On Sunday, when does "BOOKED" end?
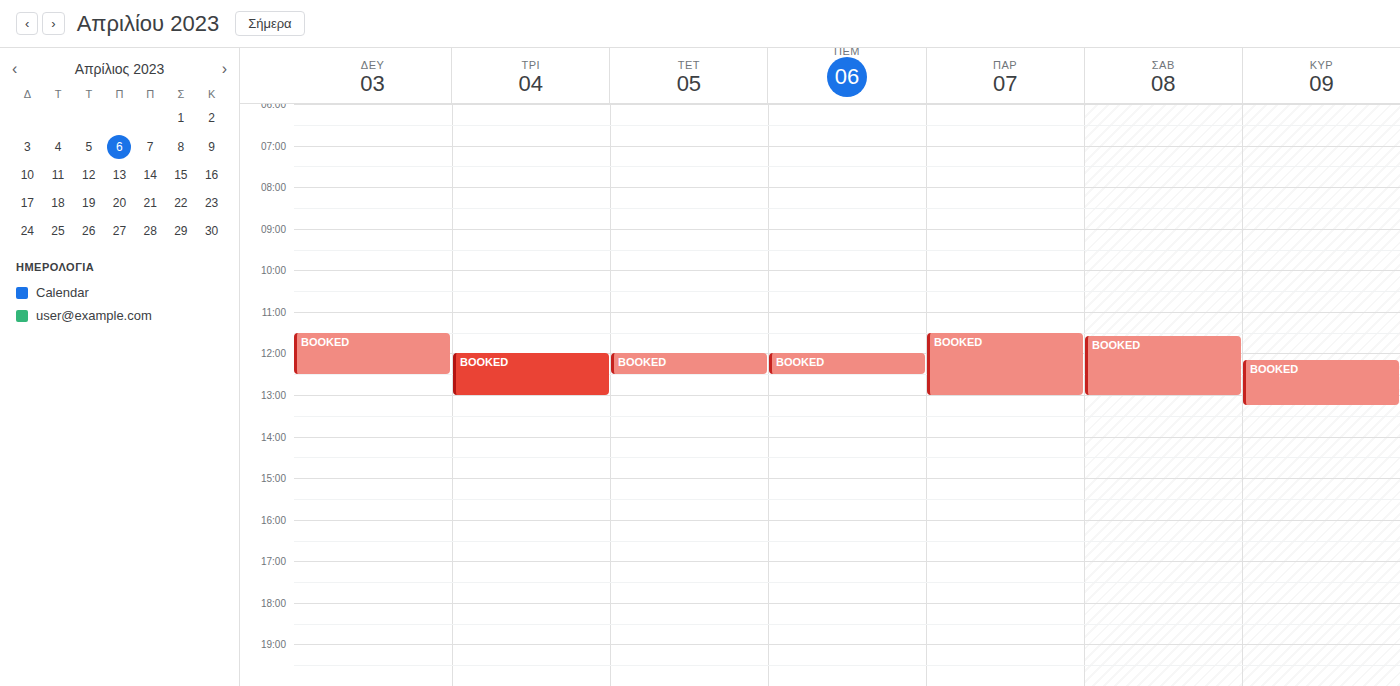
1:15 PM